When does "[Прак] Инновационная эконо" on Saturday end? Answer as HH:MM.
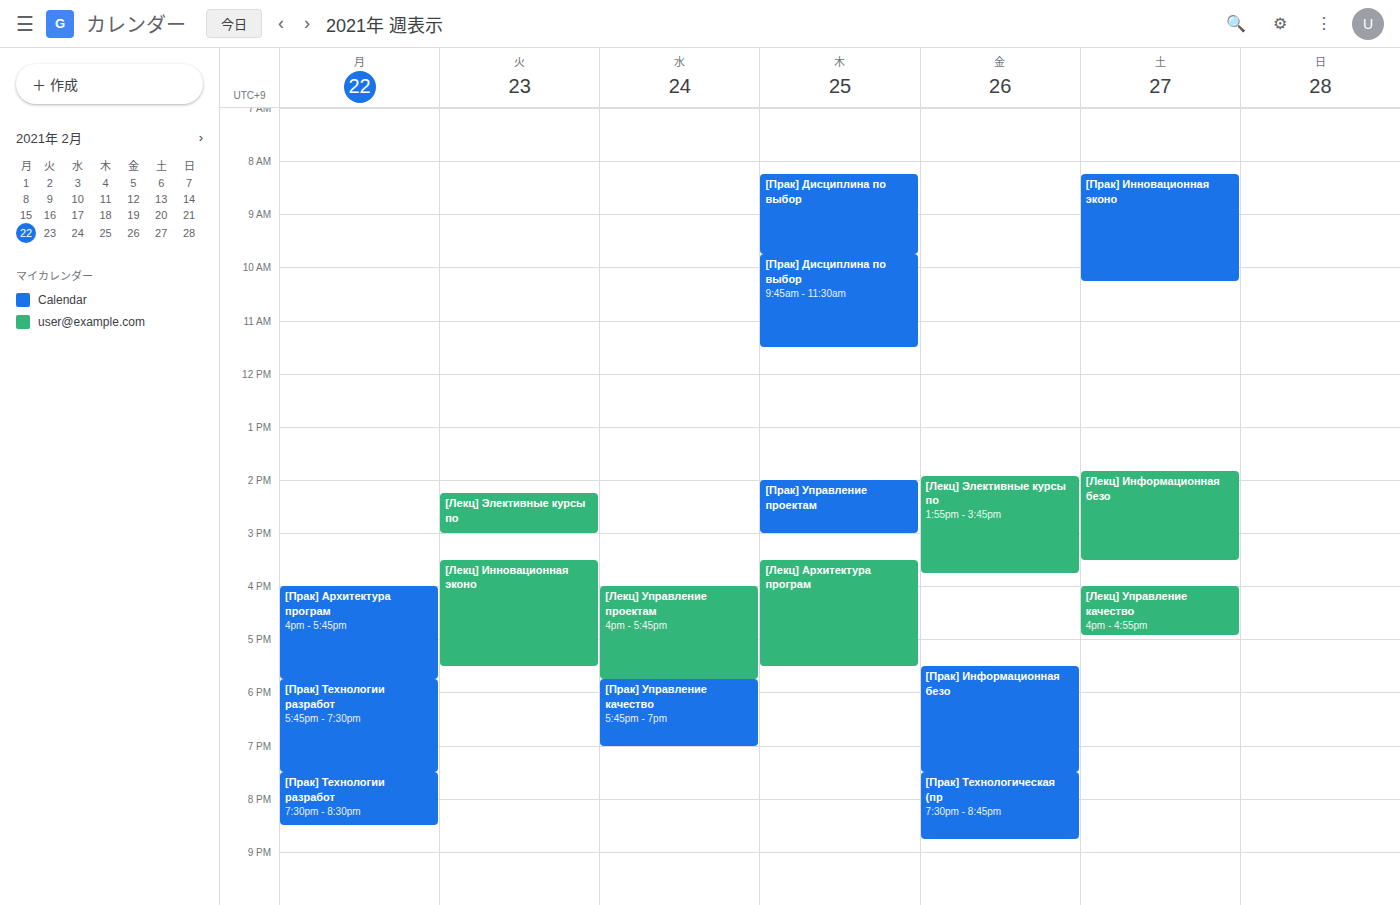
10:15